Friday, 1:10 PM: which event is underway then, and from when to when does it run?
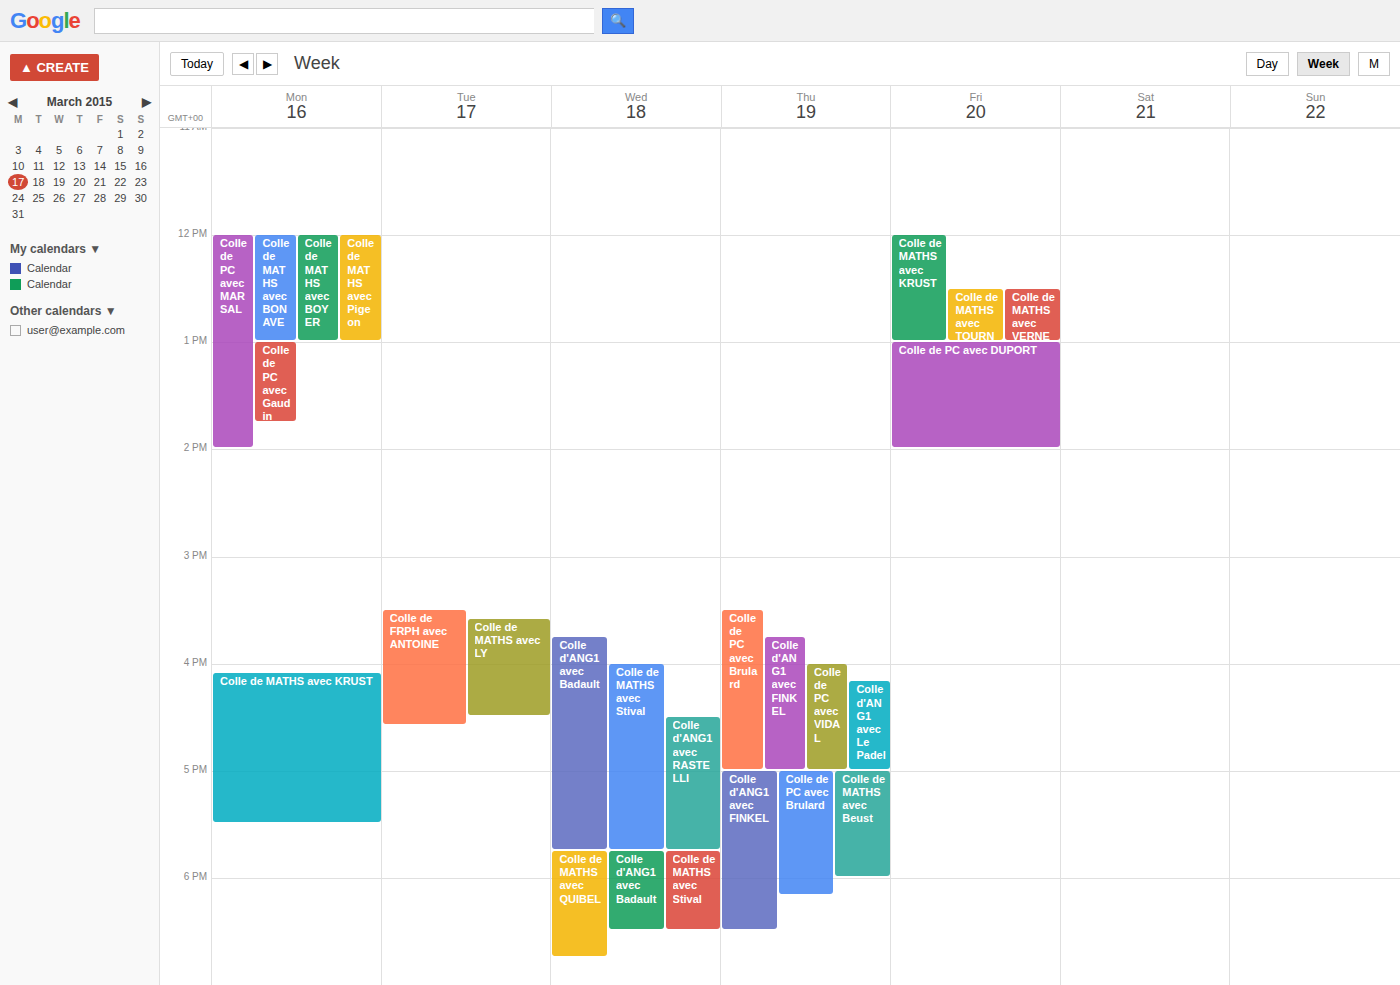
"Colle de PC avec DUPORT", 1:00 PM to 2:00 PM